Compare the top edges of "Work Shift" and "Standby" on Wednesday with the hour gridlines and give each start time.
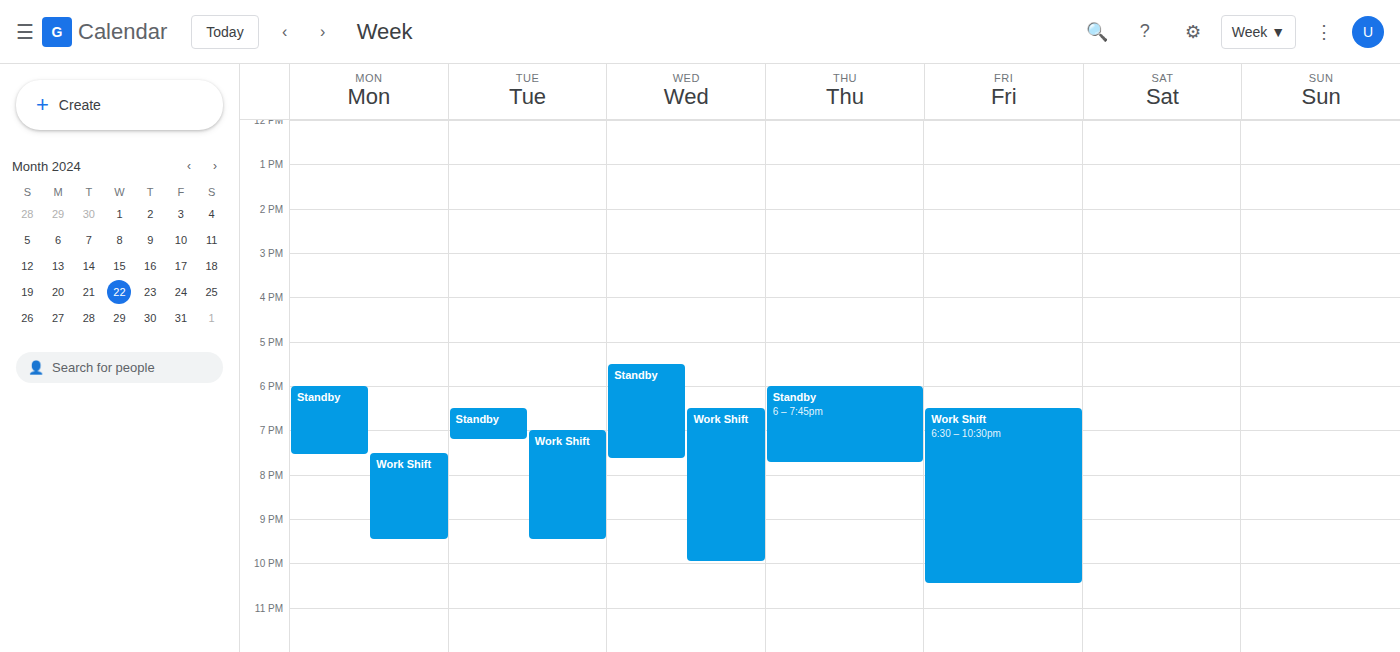
"Work Shift": 6:30 PM, halfway between the 6 PM and 7 PM lines. "Standby": 5:30 PM, halfway between the 5 PM and 6 PM lines.